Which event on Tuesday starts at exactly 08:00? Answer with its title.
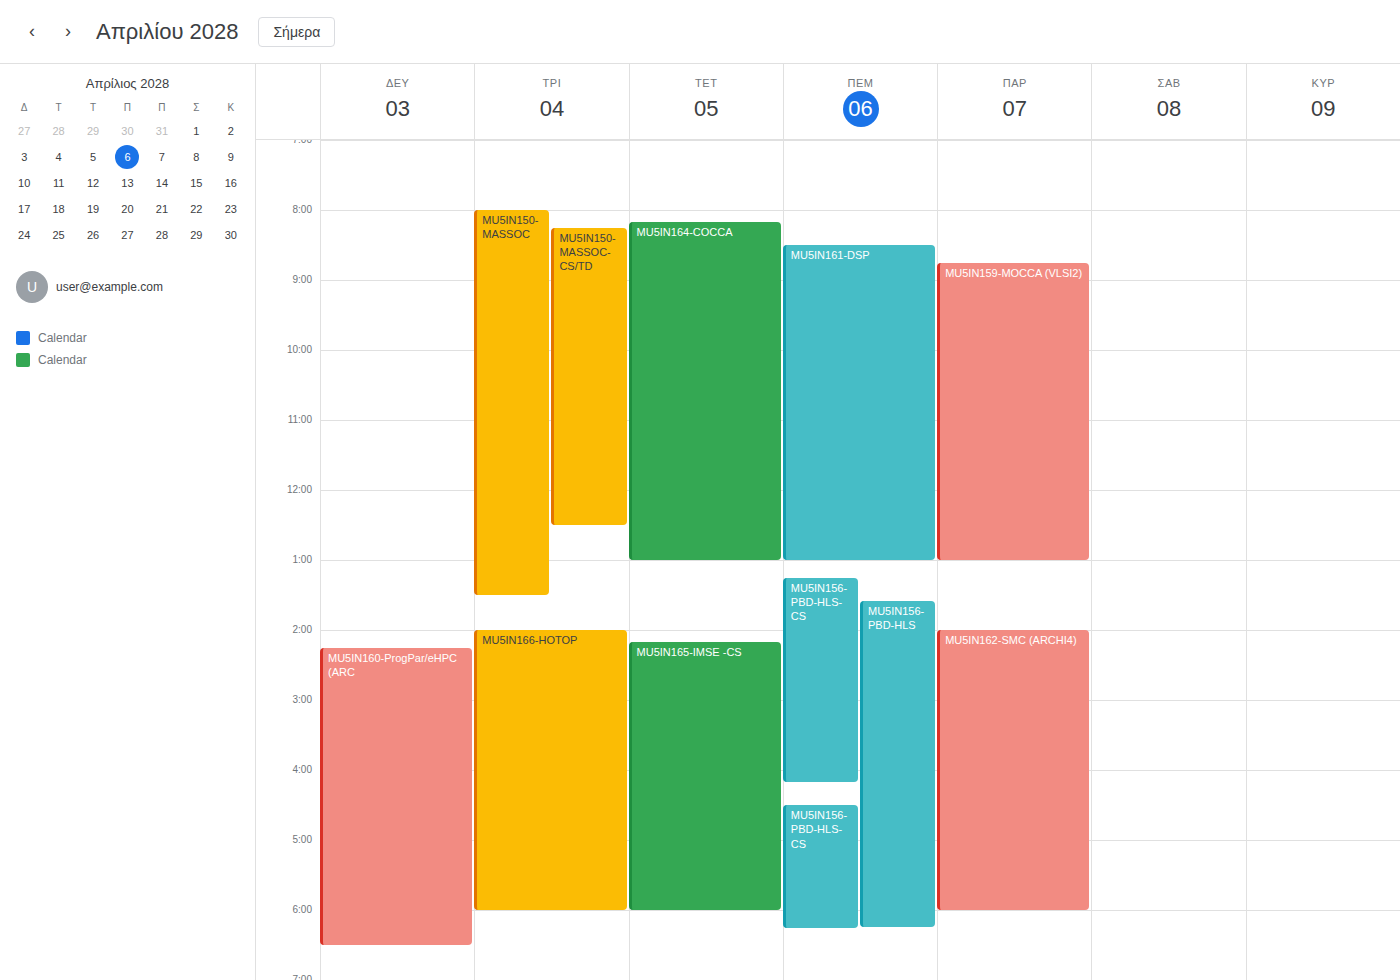
"MU5IN150-MASSOC"